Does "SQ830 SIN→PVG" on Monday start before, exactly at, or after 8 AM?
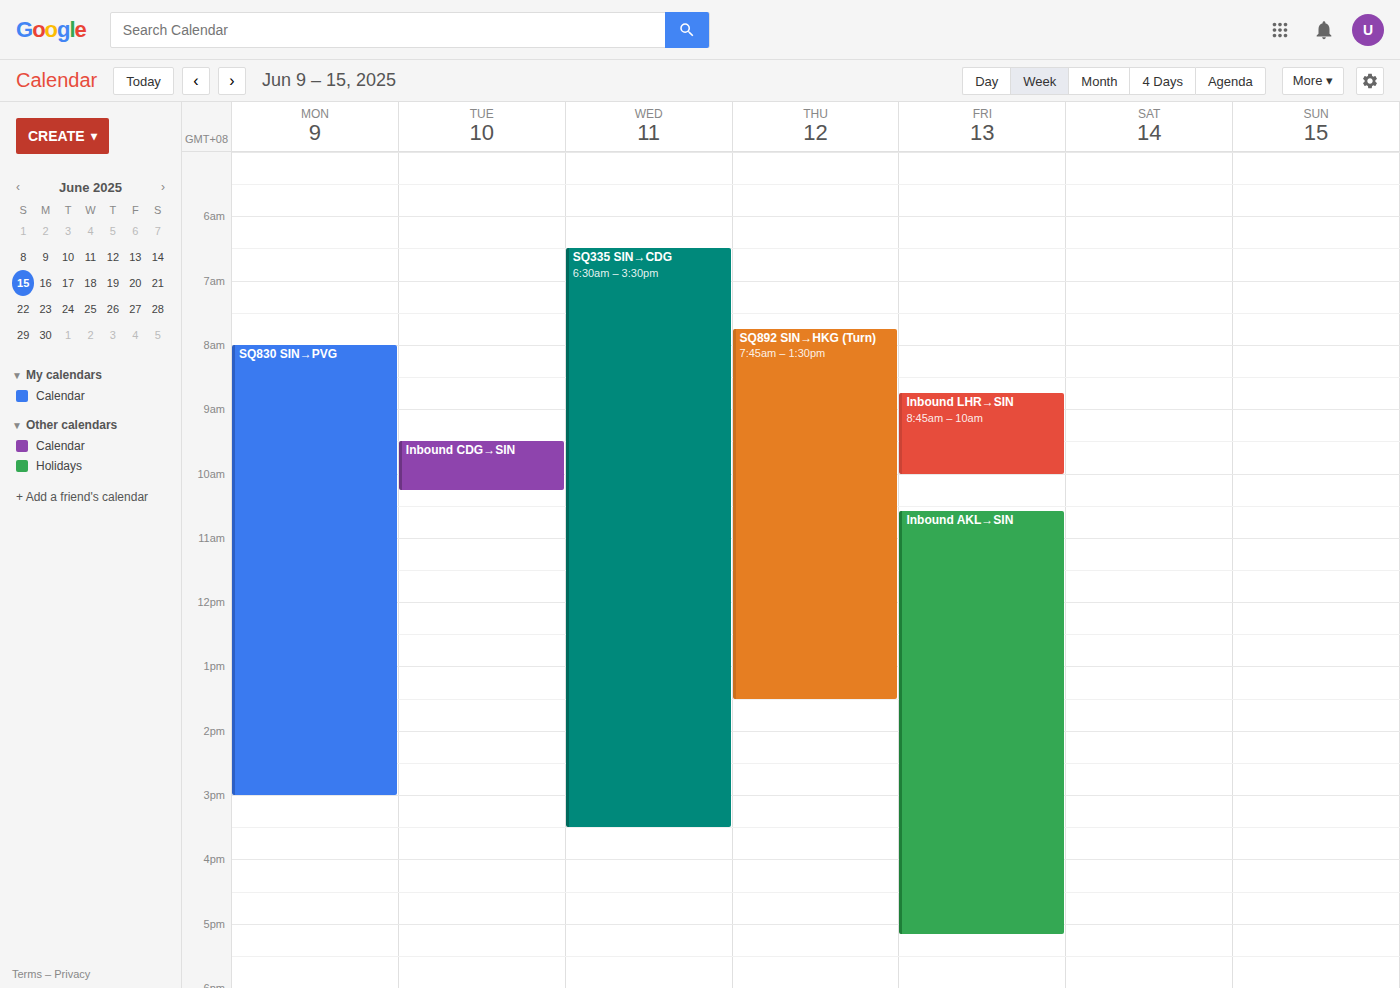
8:00 AM -- exactly at 8 AM, on the 8 AM line.